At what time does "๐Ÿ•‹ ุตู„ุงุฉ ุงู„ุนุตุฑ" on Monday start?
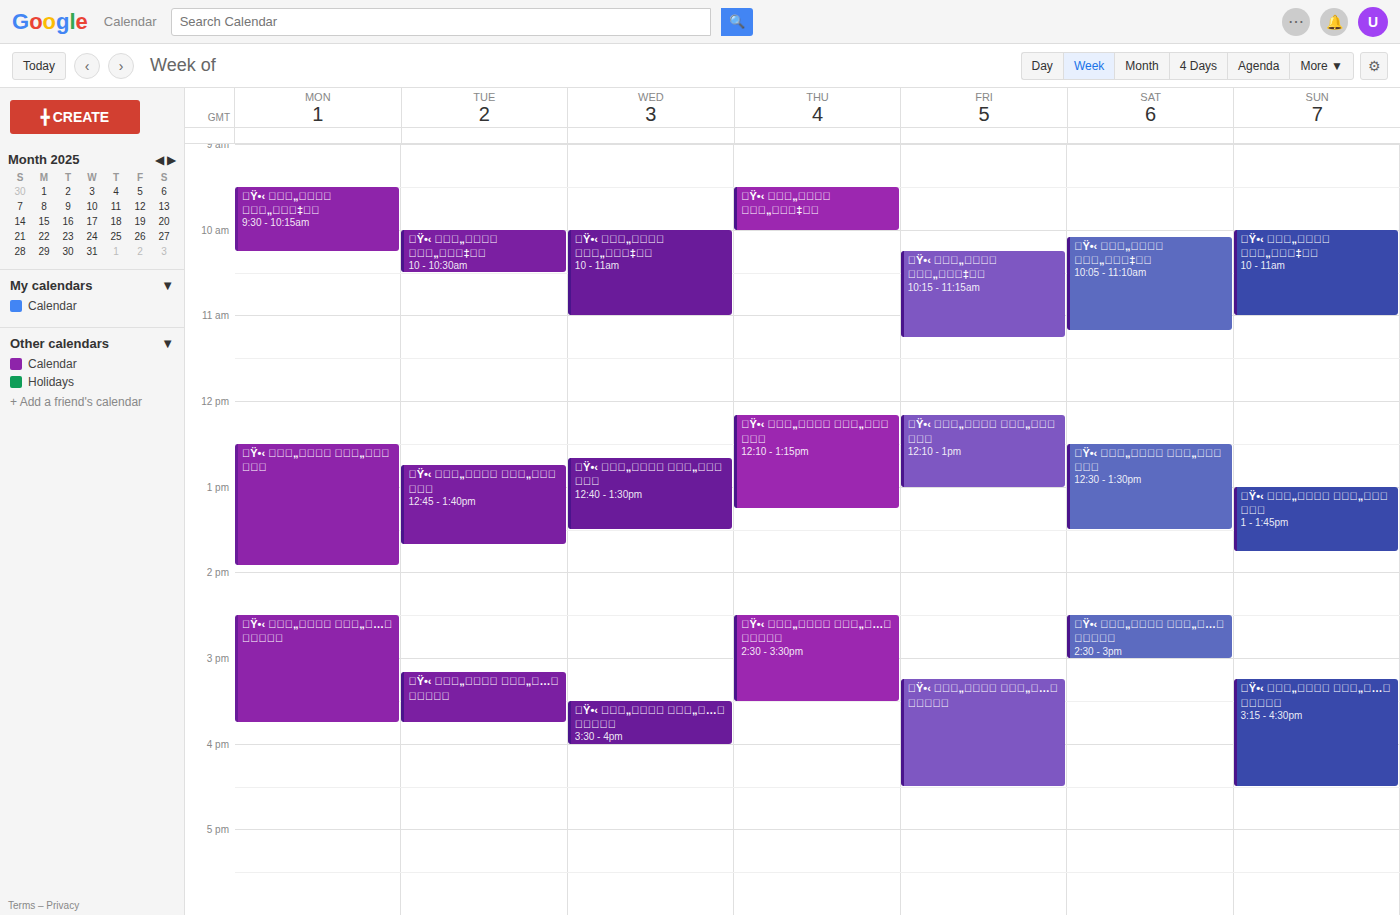
12:30 PM